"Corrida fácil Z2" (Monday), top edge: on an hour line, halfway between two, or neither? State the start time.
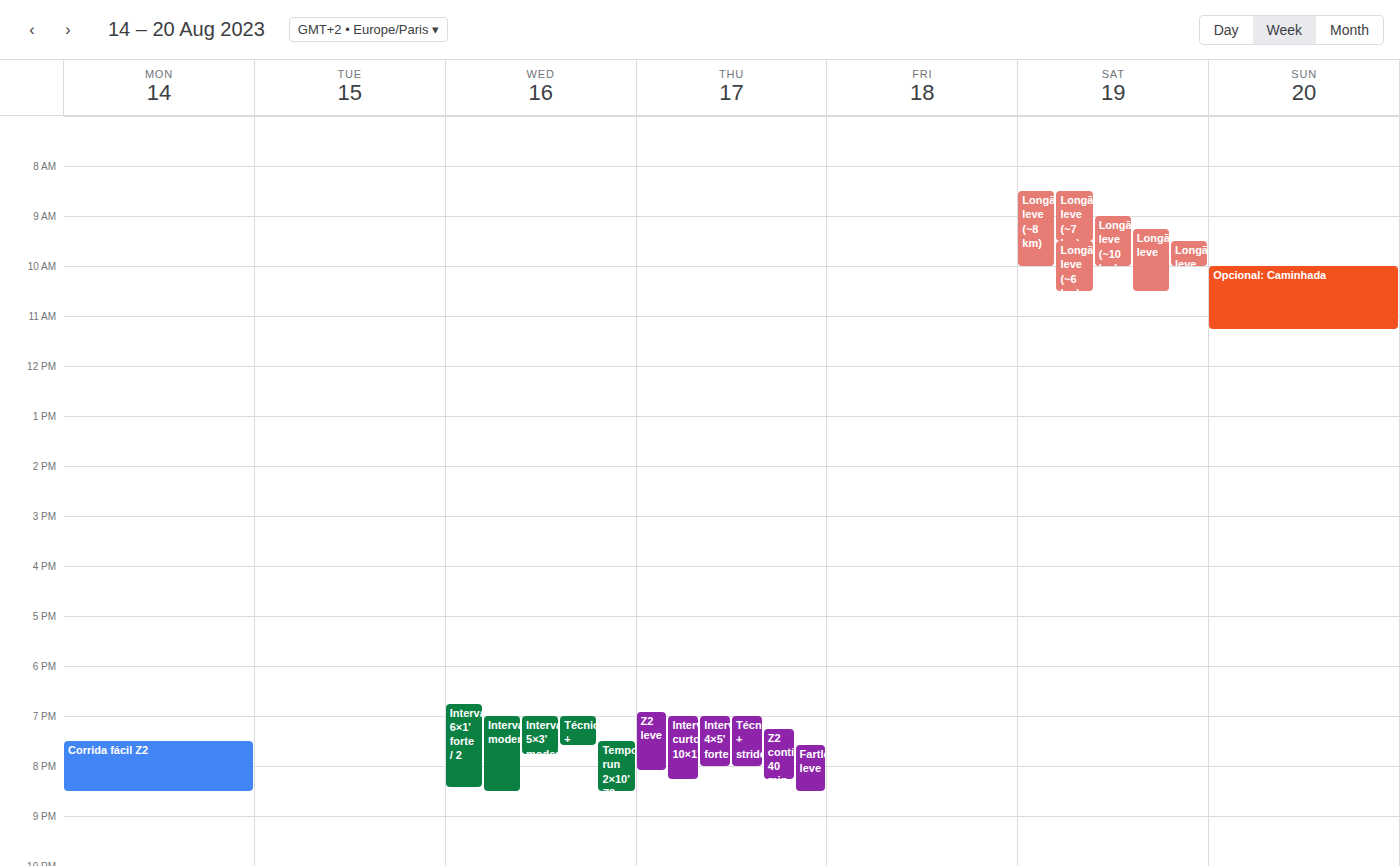
7:30 PM -- halfway between the 7 PM and 8 PM lines.